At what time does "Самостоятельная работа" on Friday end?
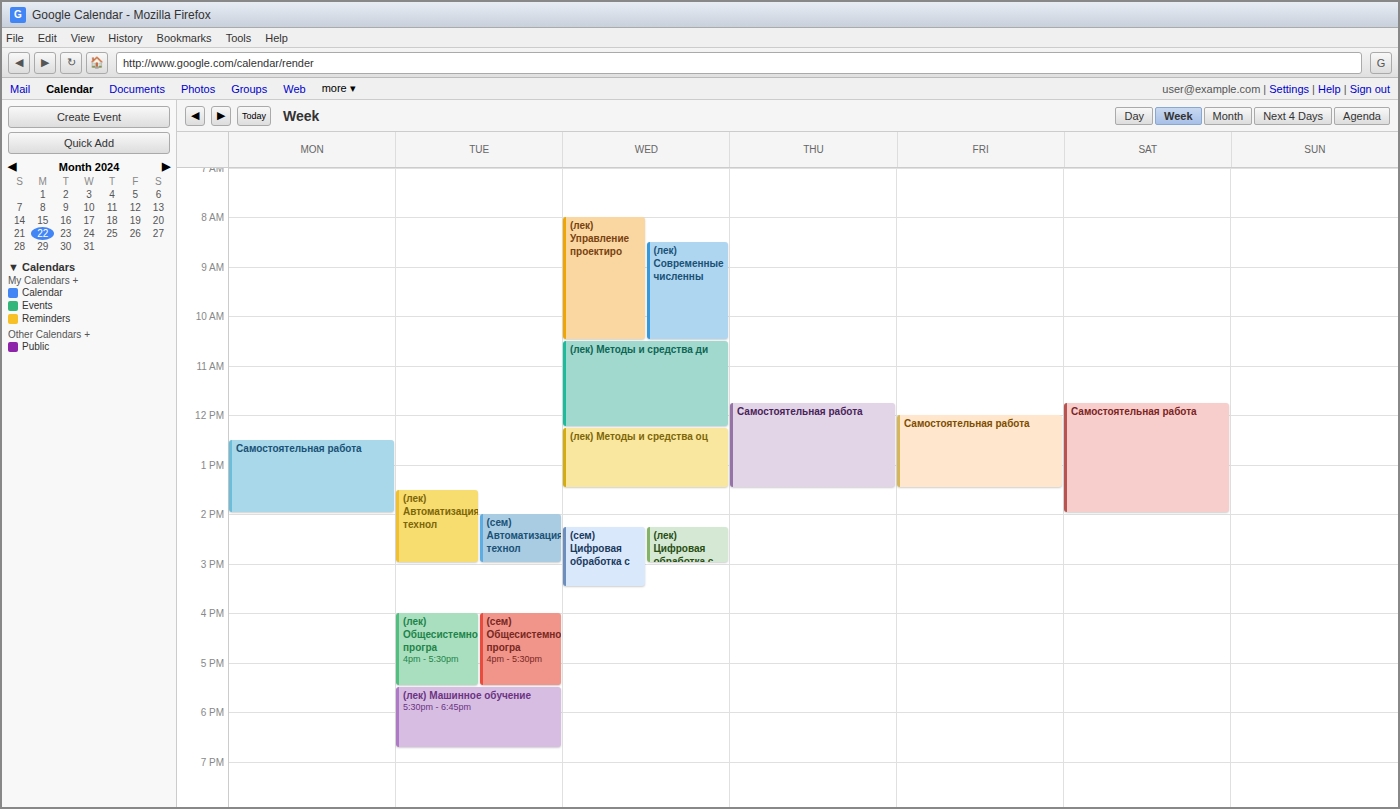
1:30 PM